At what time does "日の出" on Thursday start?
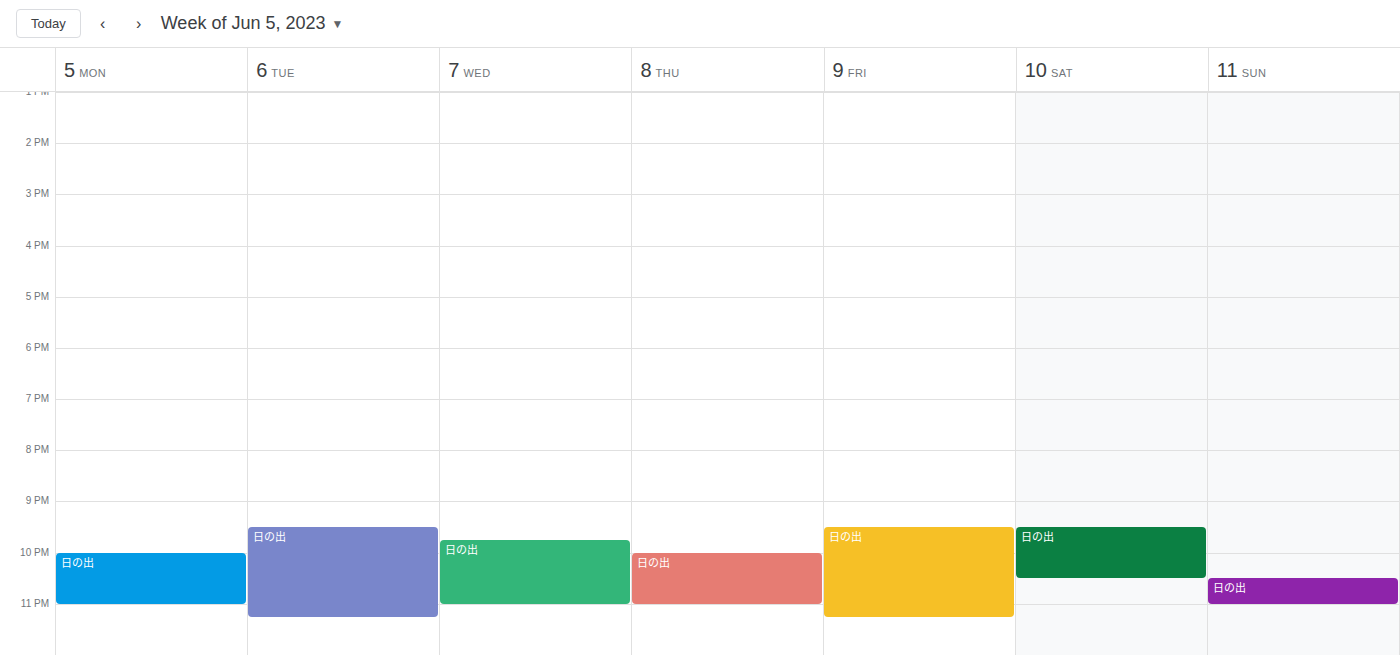
10:00 PM